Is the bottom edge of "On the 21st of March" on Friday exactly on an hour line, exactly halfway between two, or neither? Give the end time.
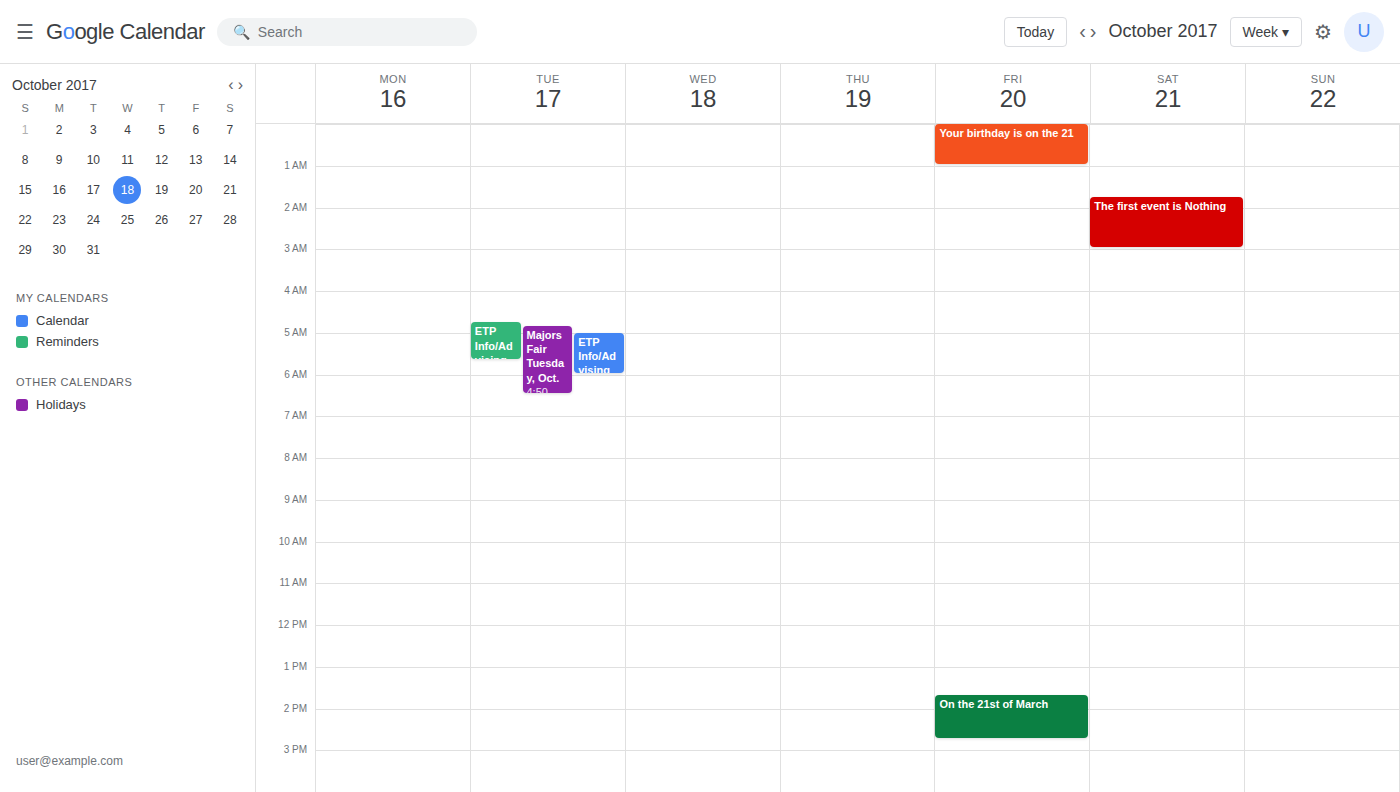
2:45 PM -- neither: three quarters of the way from the 2 PM line to the 3 PM line.